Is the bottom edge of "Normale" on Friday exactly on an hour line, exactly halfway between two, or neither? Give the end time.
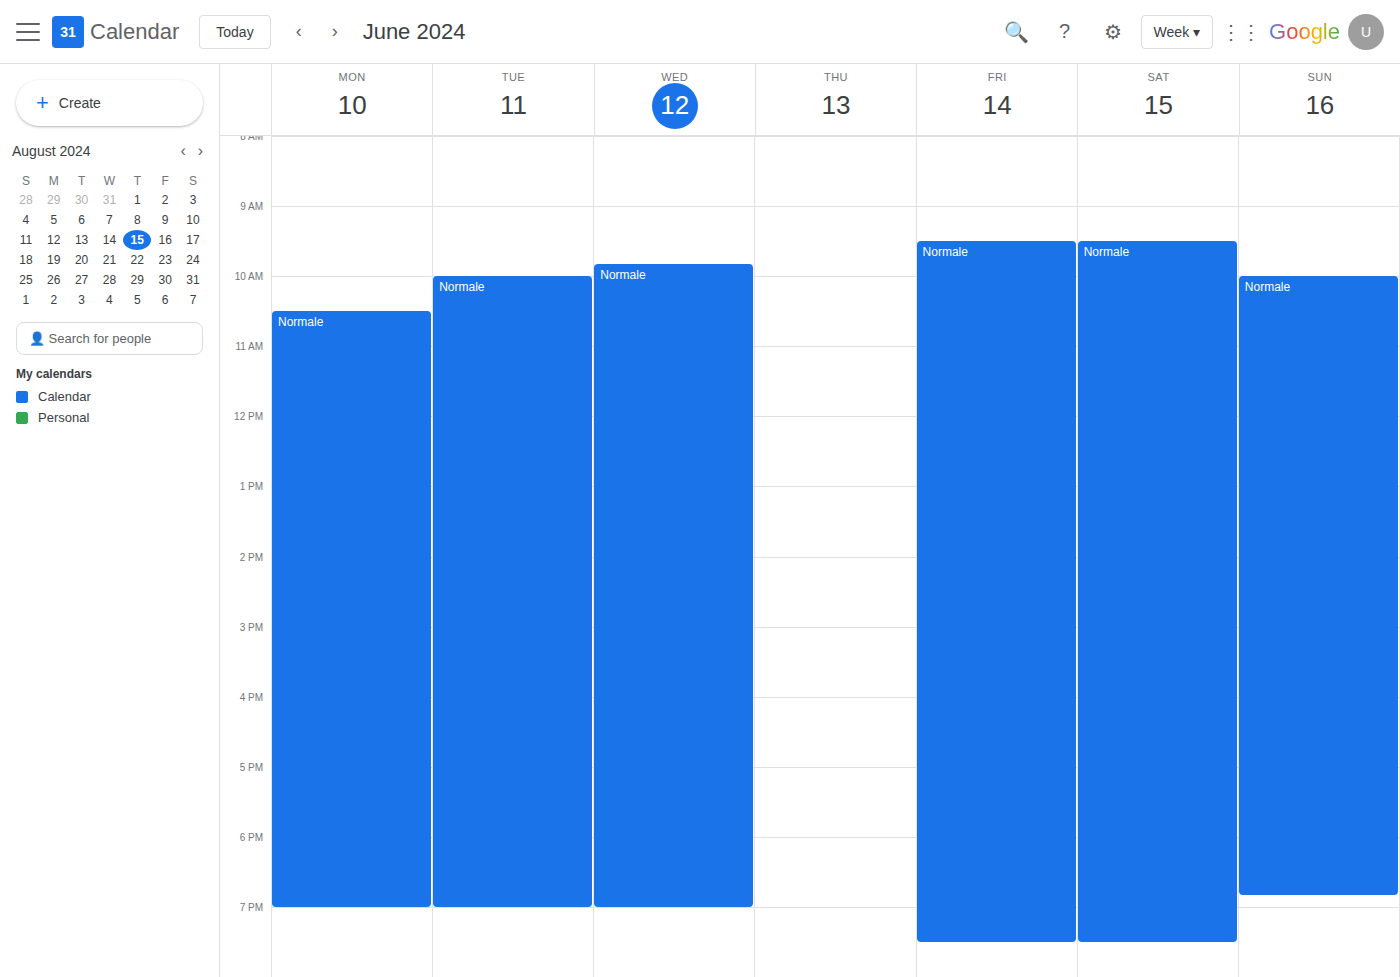
7:30 PM -- halfway between the 7 PM and 8 PM lines.